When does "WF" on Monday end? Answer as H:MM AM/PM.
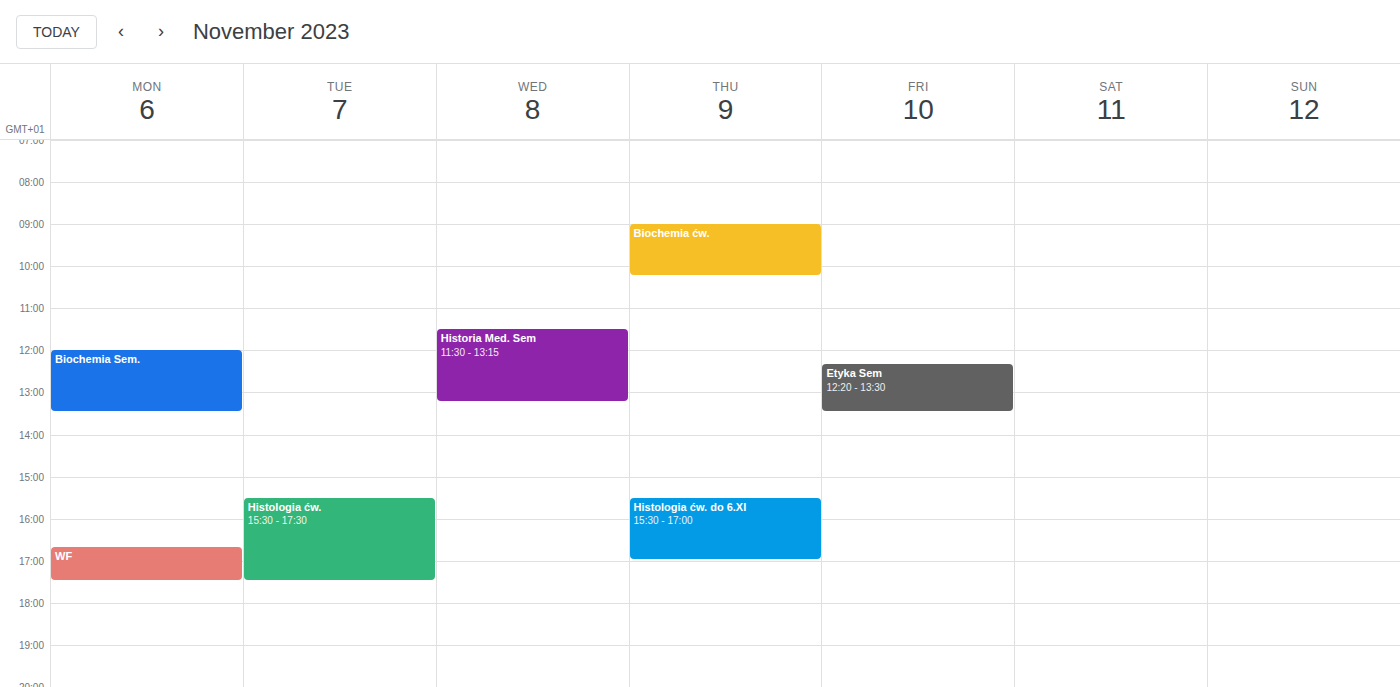
5:30 PM